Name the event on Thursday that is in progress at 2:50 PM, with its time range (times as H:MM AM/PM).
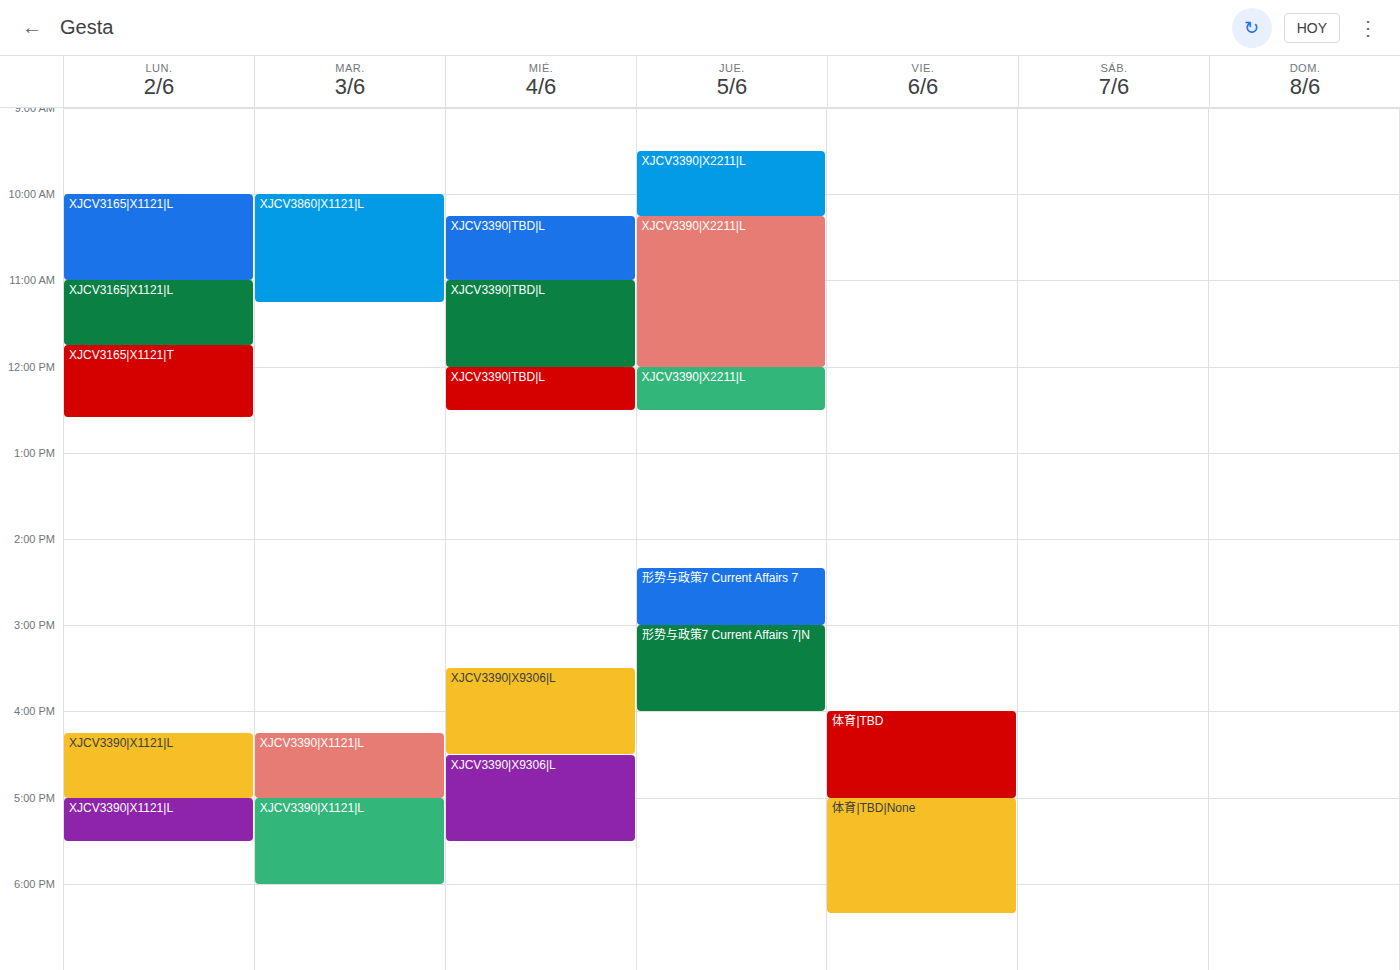
"形势与政策7 Current Affairs 7", 2:20 PM to 3:00 PM